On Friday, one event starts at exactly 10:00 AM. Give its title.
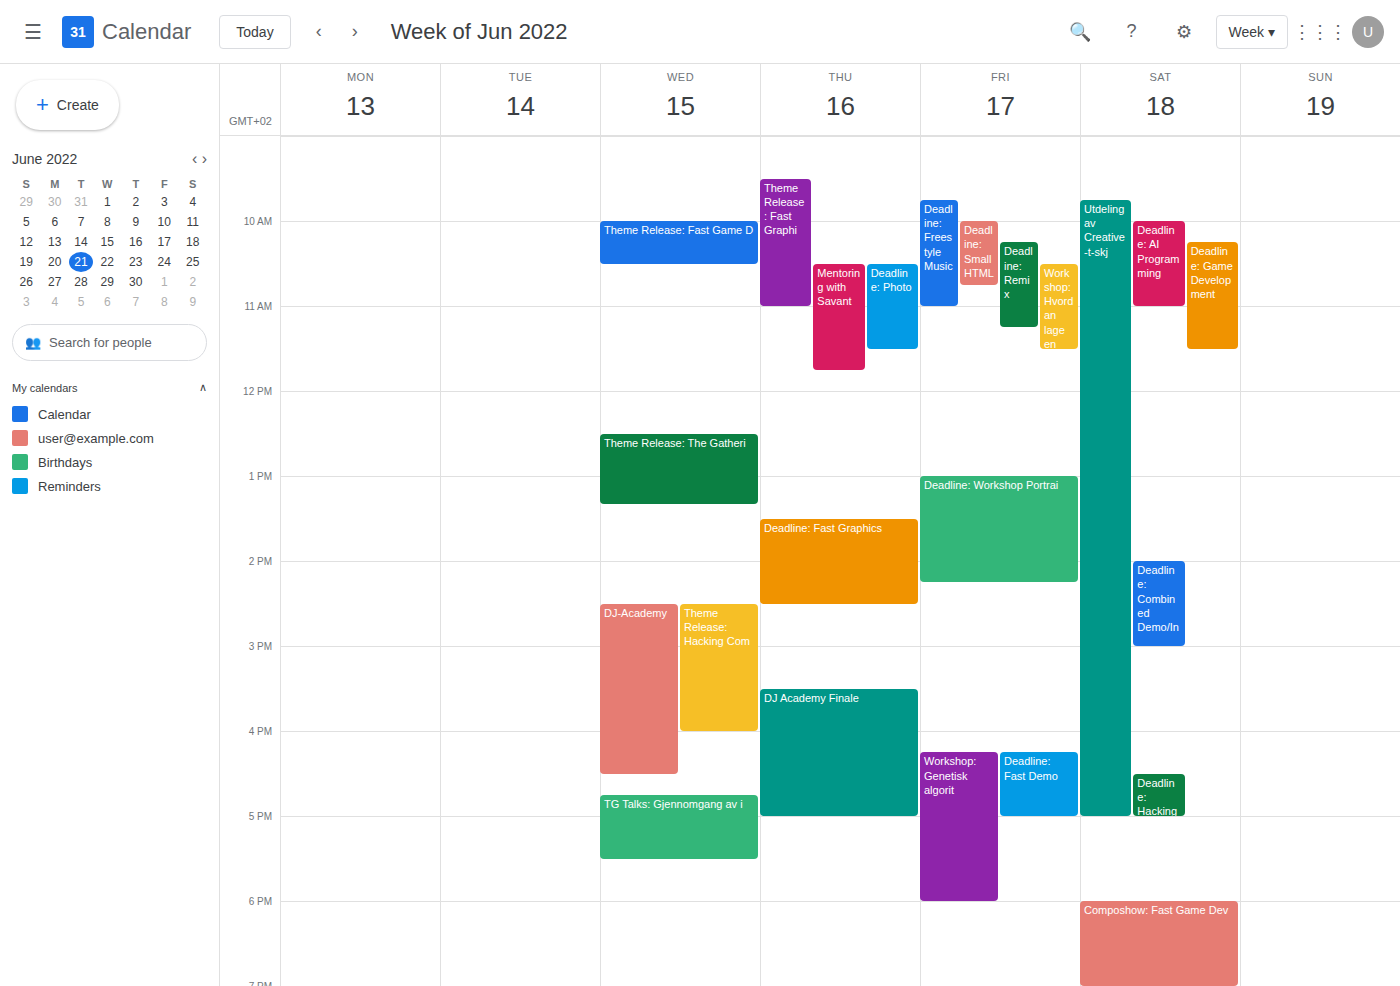
"Deadline: Small HTML"